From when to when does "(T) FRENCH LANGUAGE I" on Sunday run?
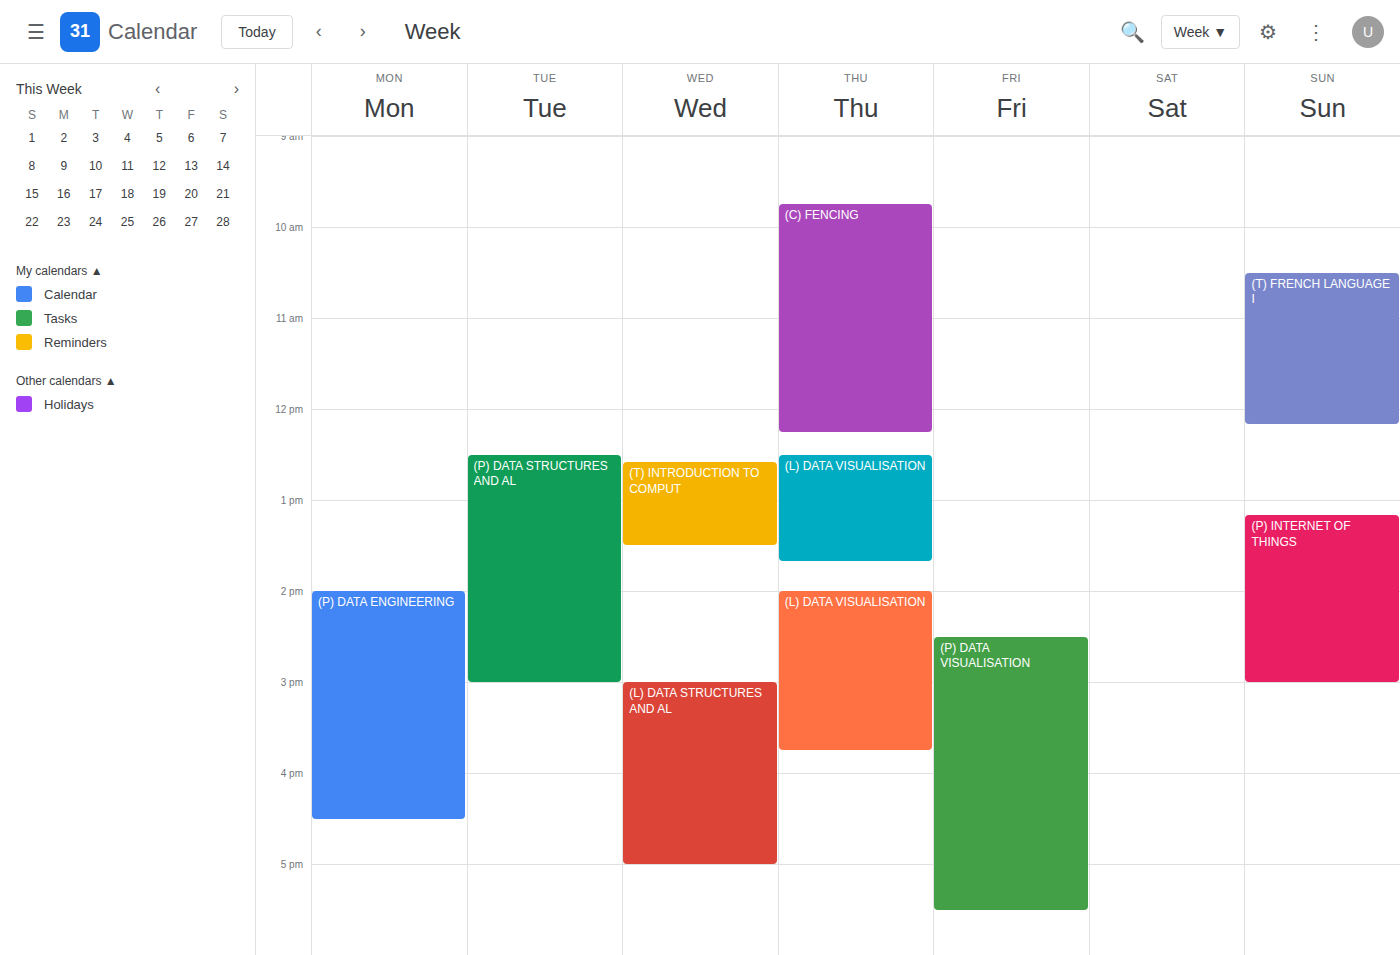
10:30 AM to 12:10 PM